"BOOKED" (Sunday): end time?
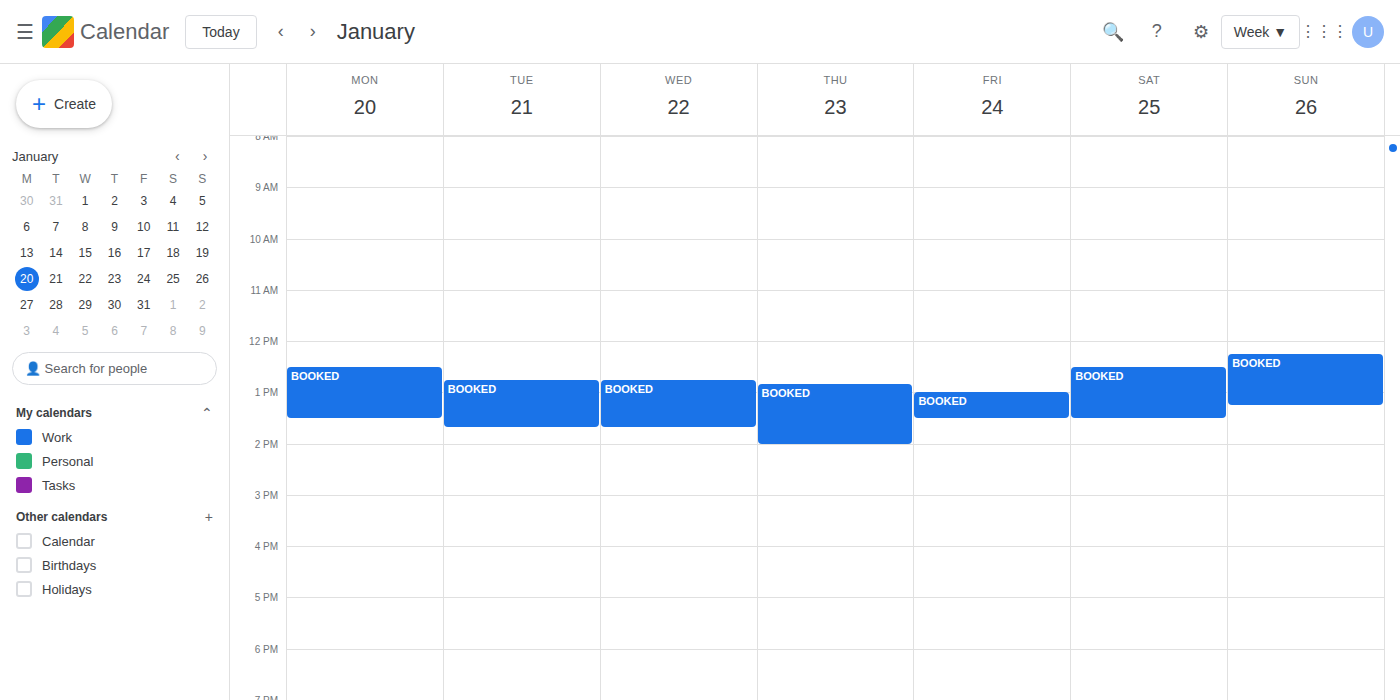
1:15 PM